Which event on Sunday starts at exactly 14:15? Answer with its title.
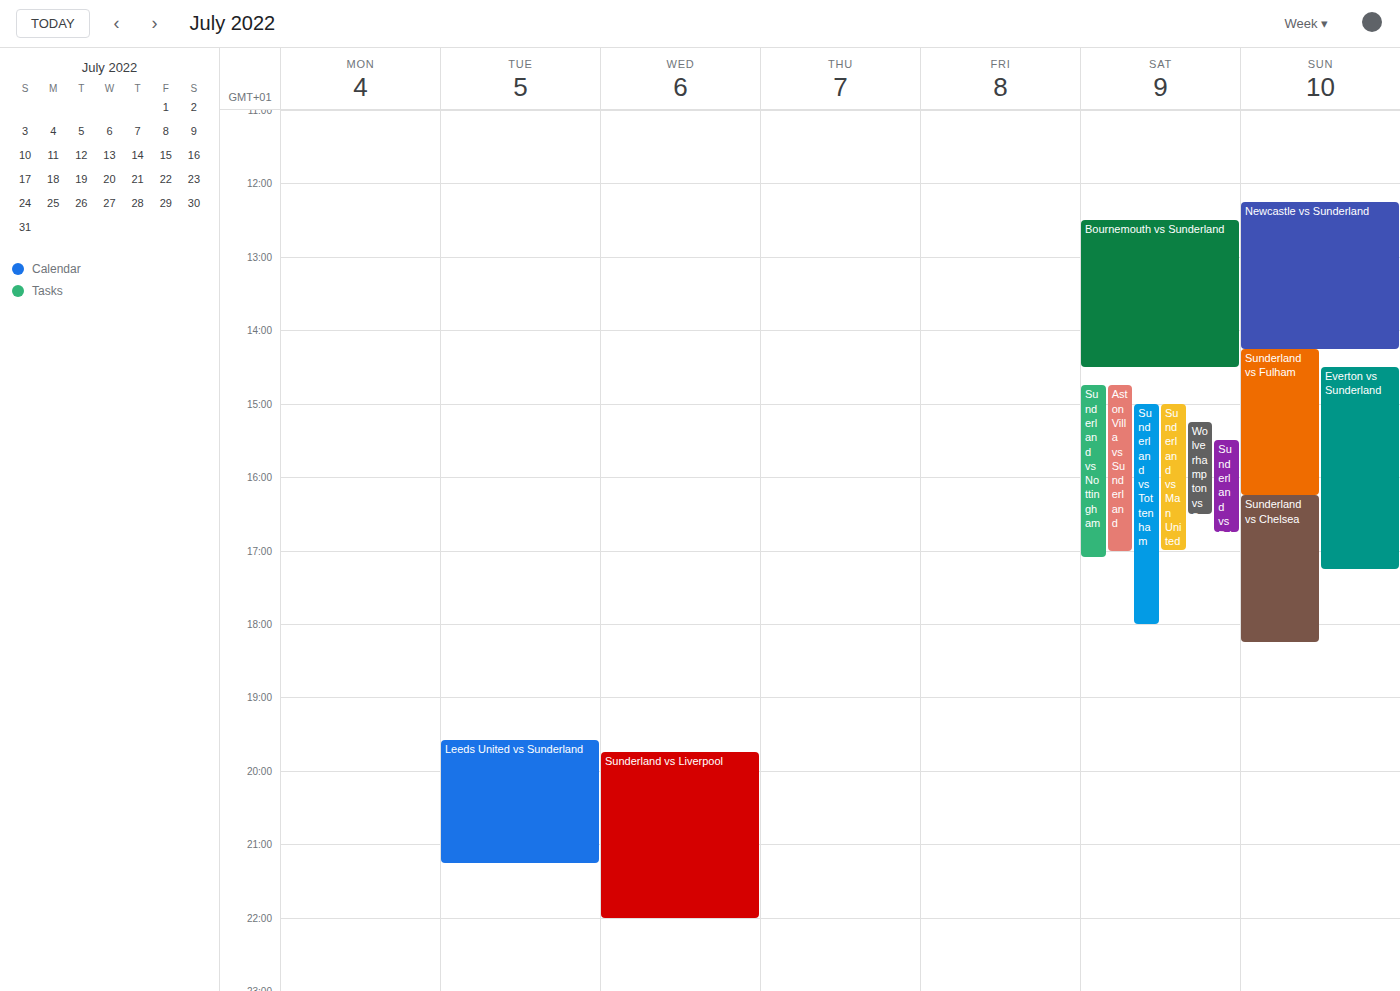
"Sunderland vs Fulham"